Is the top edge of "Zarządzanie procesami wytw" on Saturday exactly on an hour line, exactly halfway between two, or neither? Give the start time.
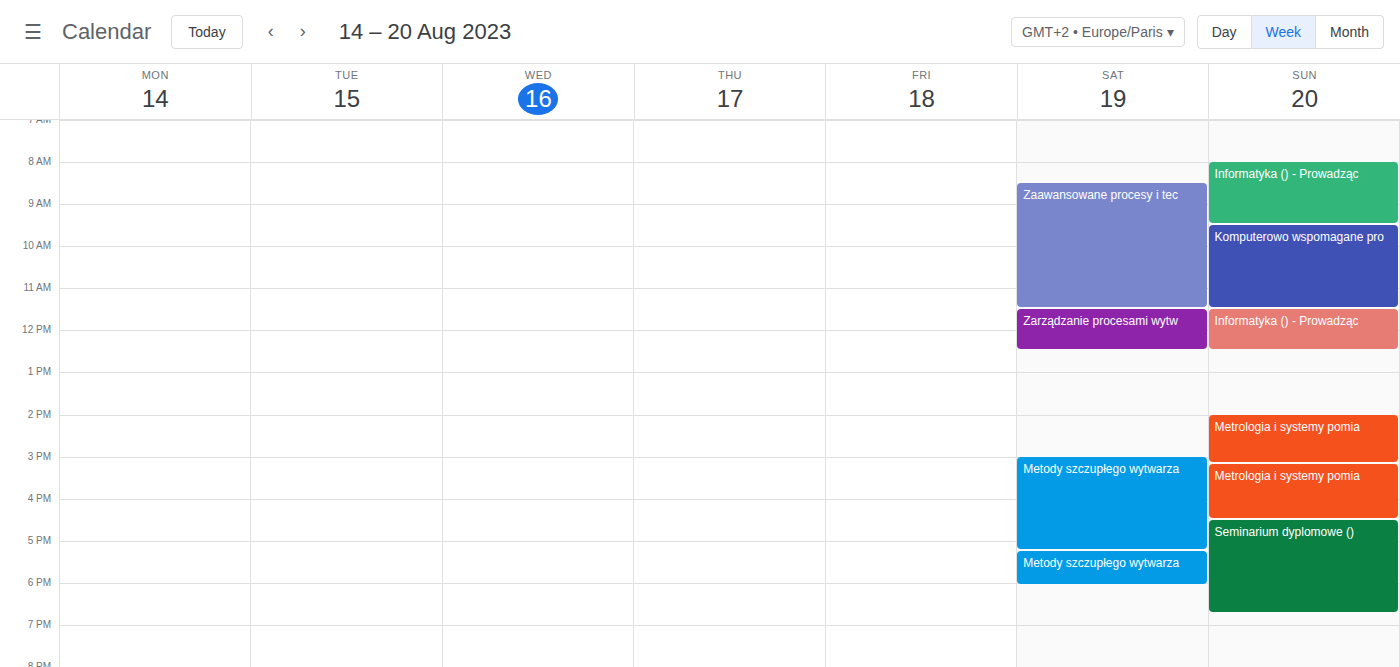
11:30 AM -- halfway between the 11 AM and 12 PM lines.